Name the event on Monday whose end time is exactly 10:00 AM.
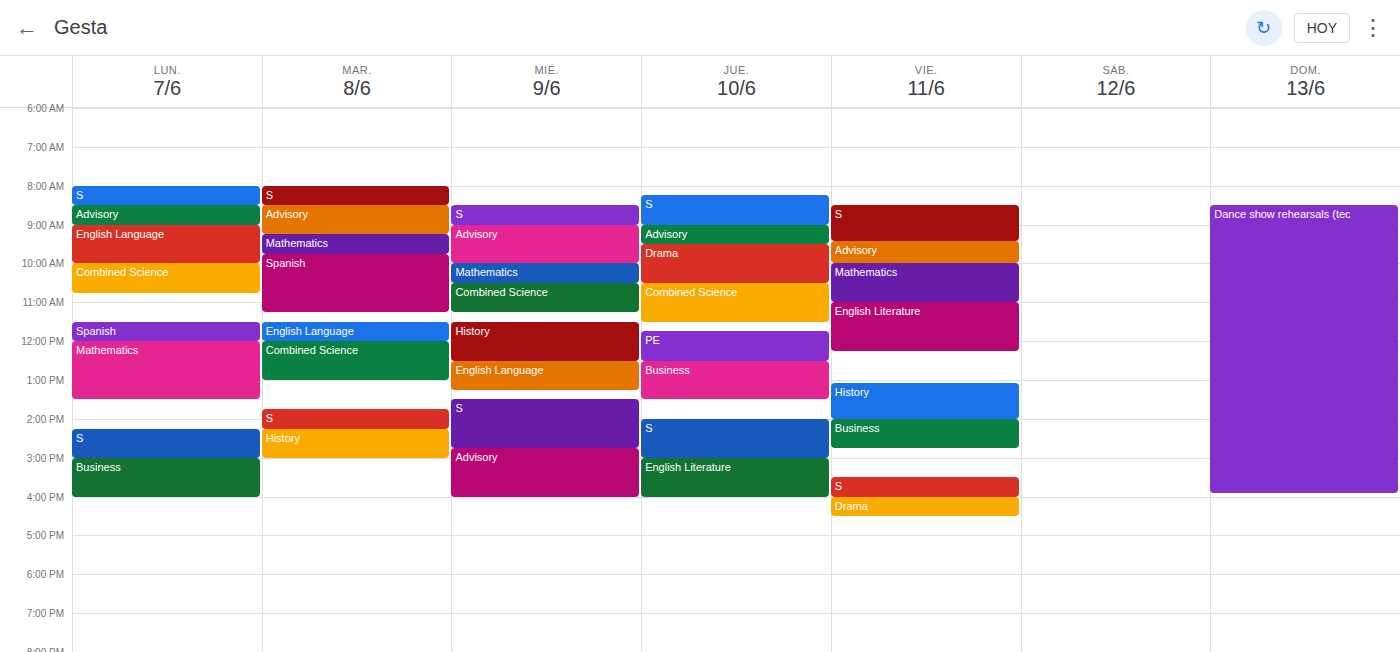
"English Language"